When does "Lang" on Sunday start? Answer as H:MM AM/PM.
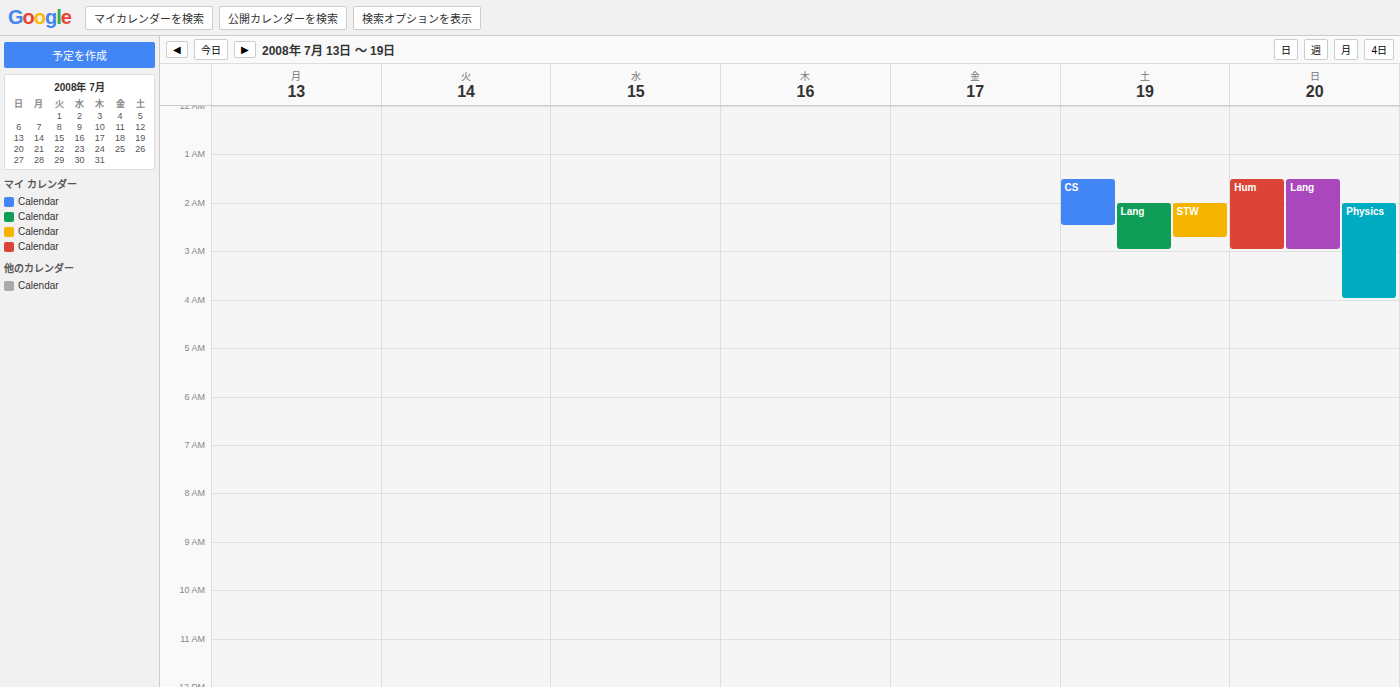
1:30 AM